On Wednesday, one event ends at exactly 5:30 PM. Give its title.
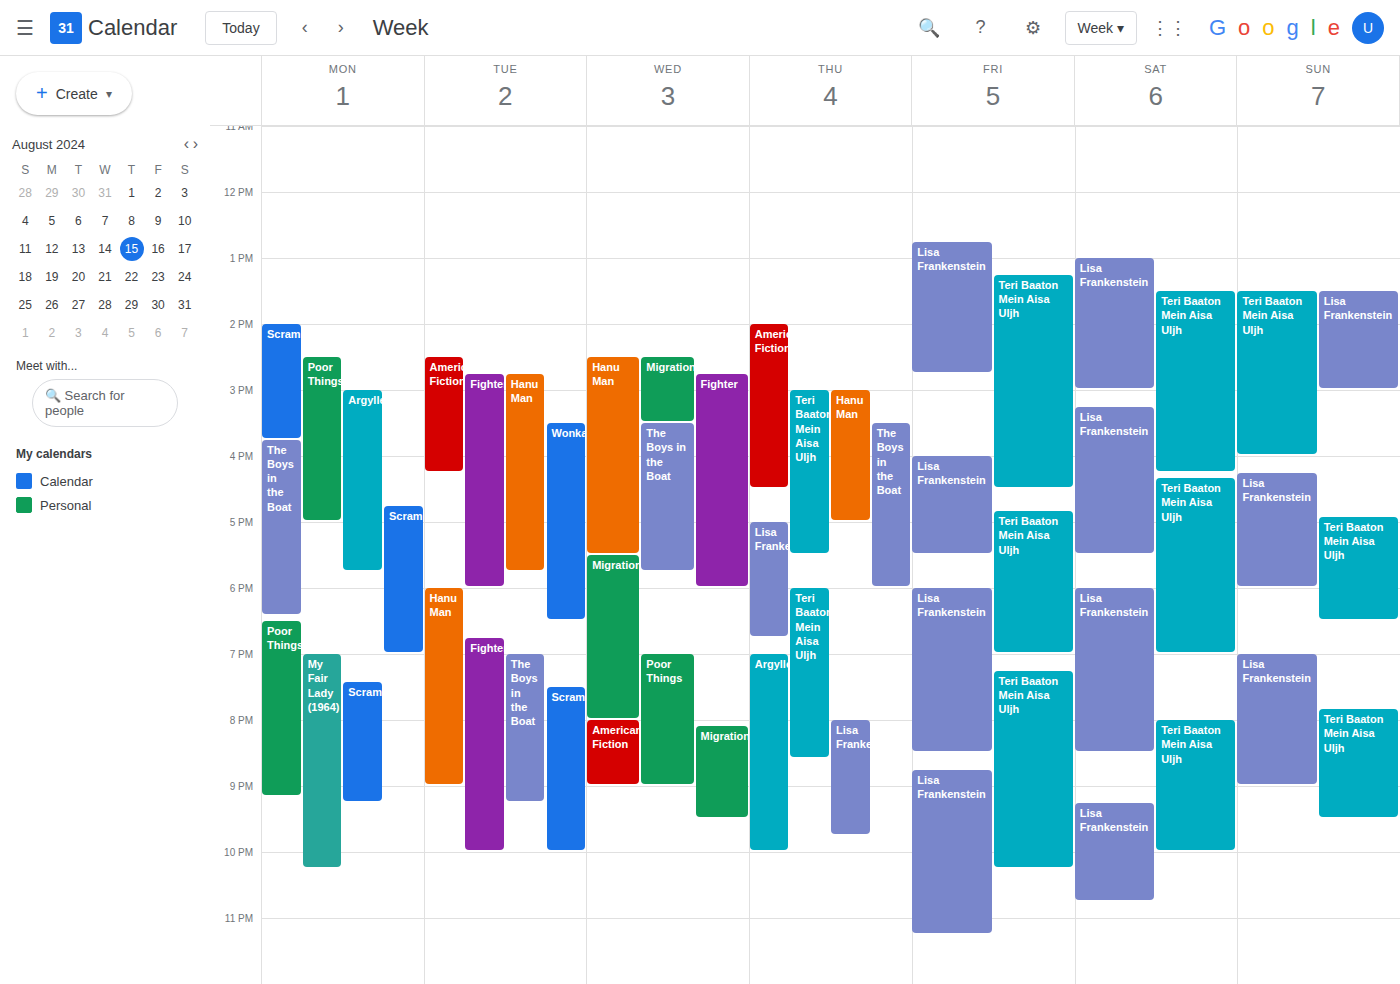
"Hanu Man"